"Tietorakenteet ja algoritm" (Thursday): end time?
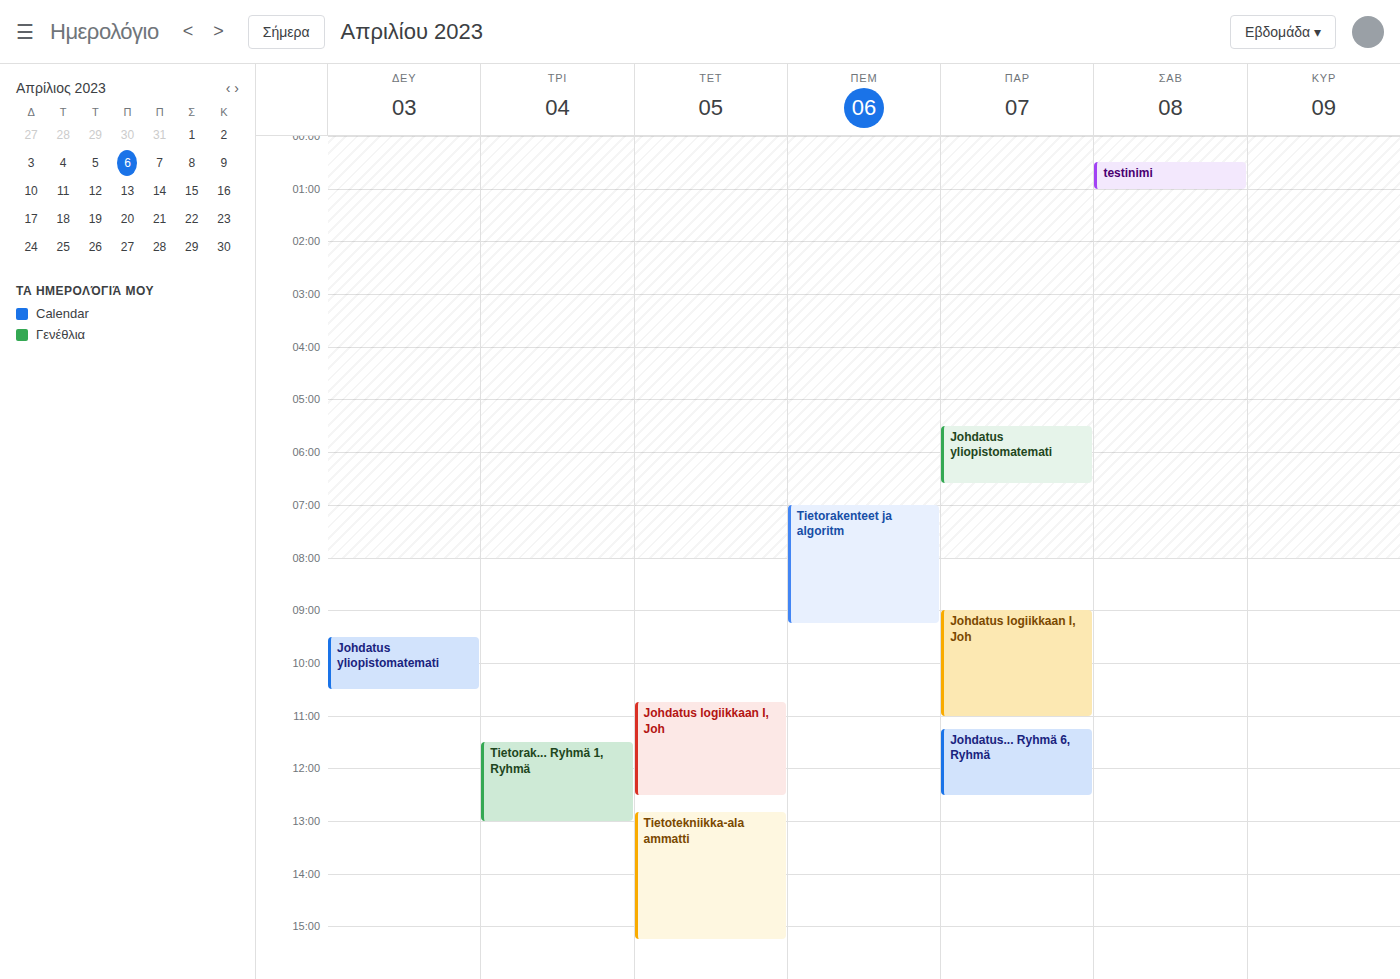
9:15 AM